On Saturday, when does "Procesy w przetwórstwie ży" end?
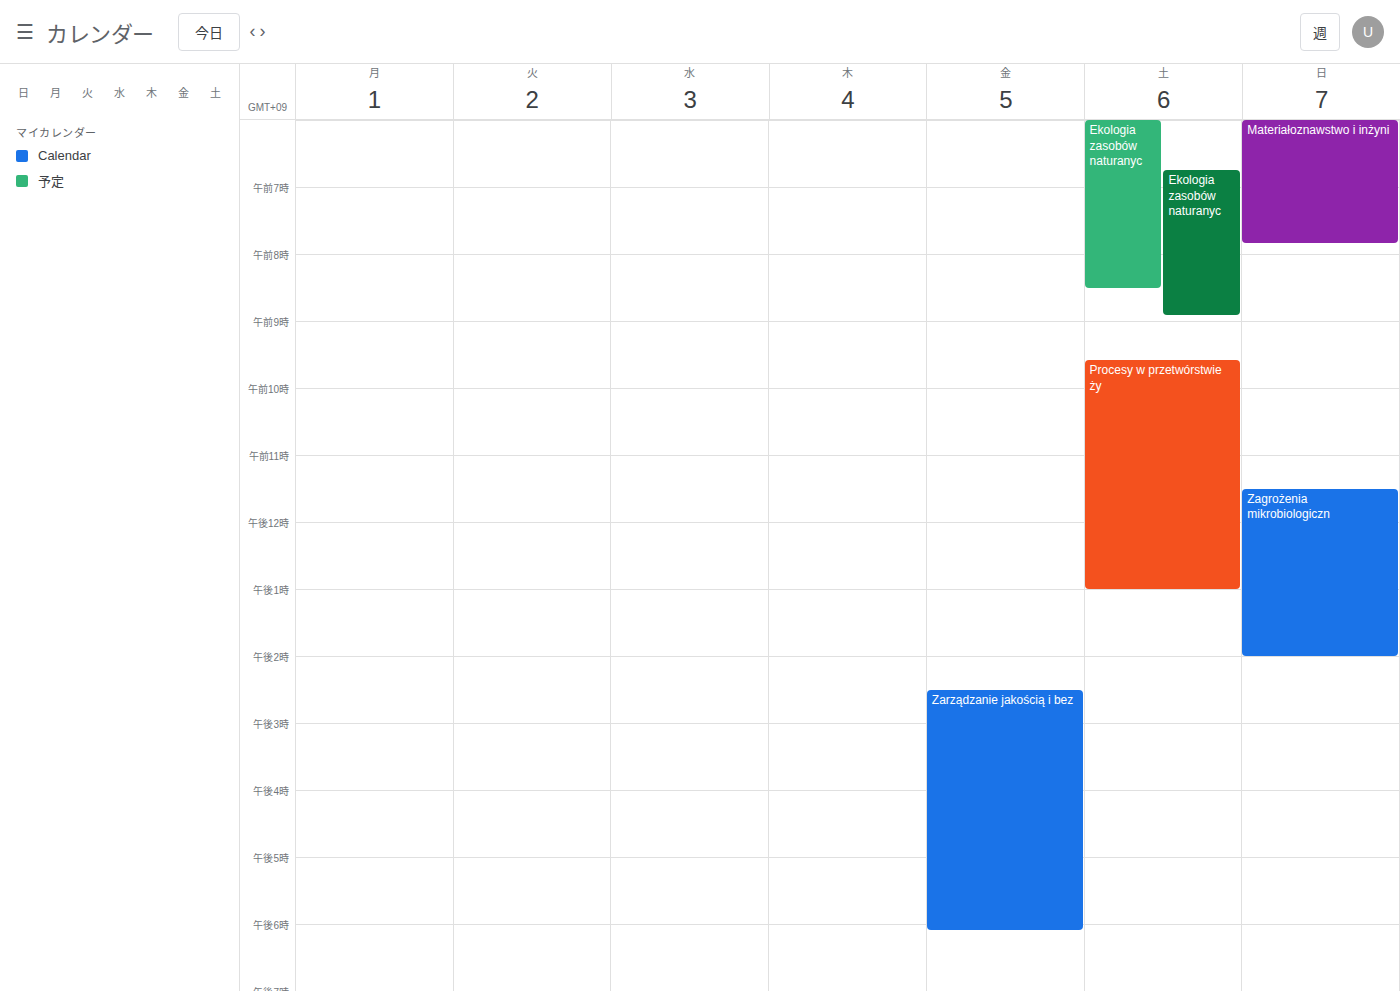
1:00 PM